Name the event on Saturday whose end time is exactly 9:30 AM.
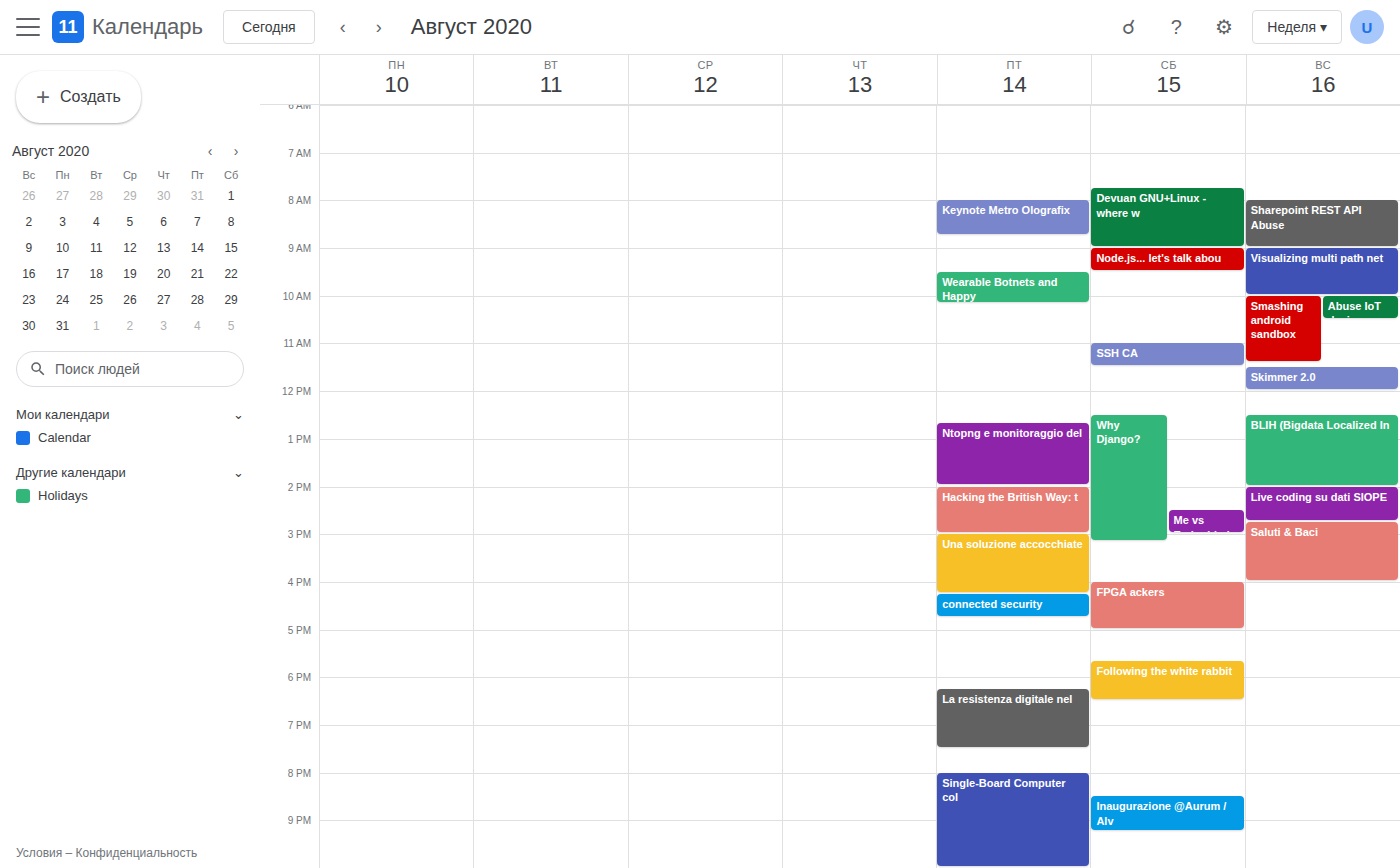
"Node.js... let's talk abou"